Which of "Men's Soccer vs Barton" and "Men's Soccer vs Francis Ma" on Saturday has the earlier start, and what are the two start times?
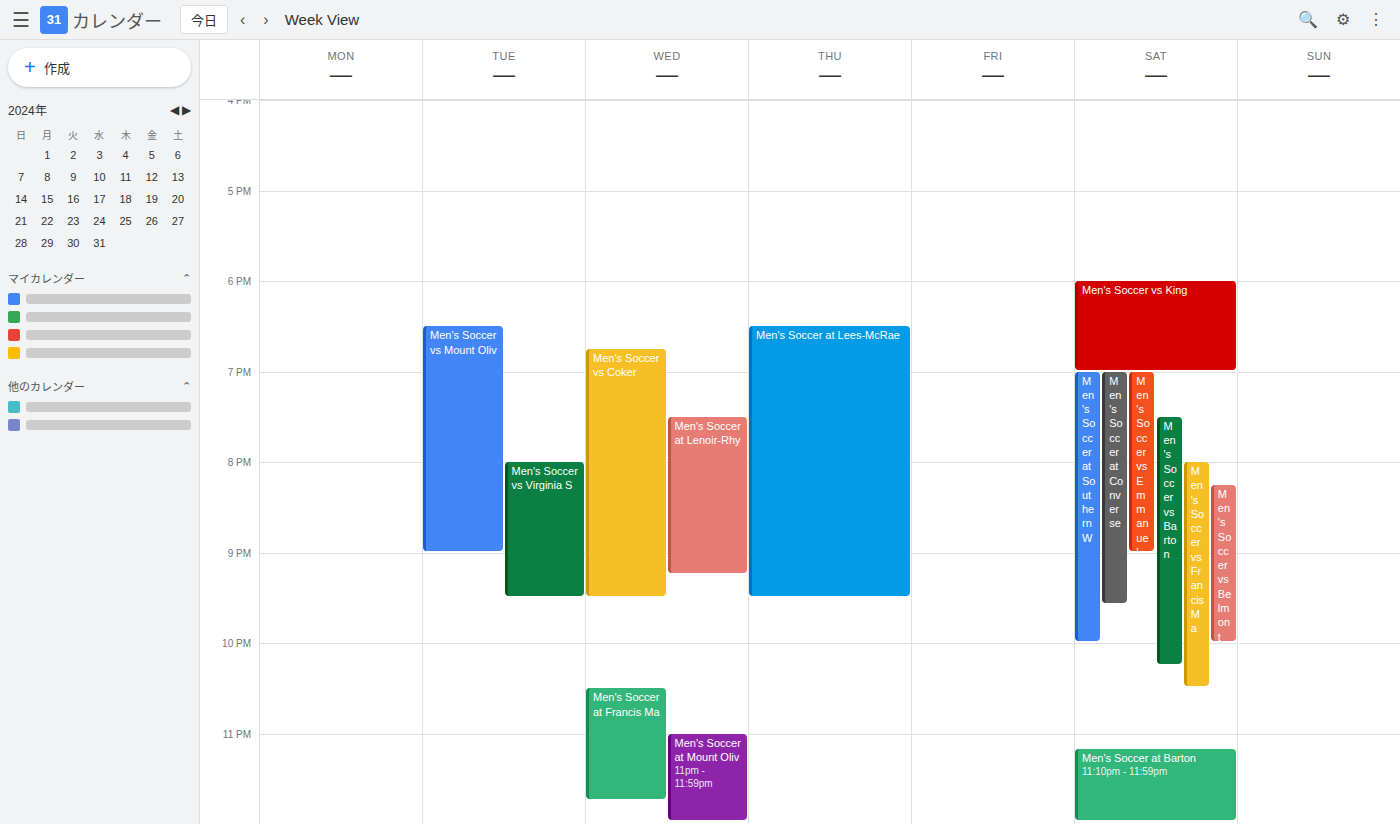
"Men's Soccer vs Barton" 19:30; "Men's Soccer vs Francis Ma" 20:00.